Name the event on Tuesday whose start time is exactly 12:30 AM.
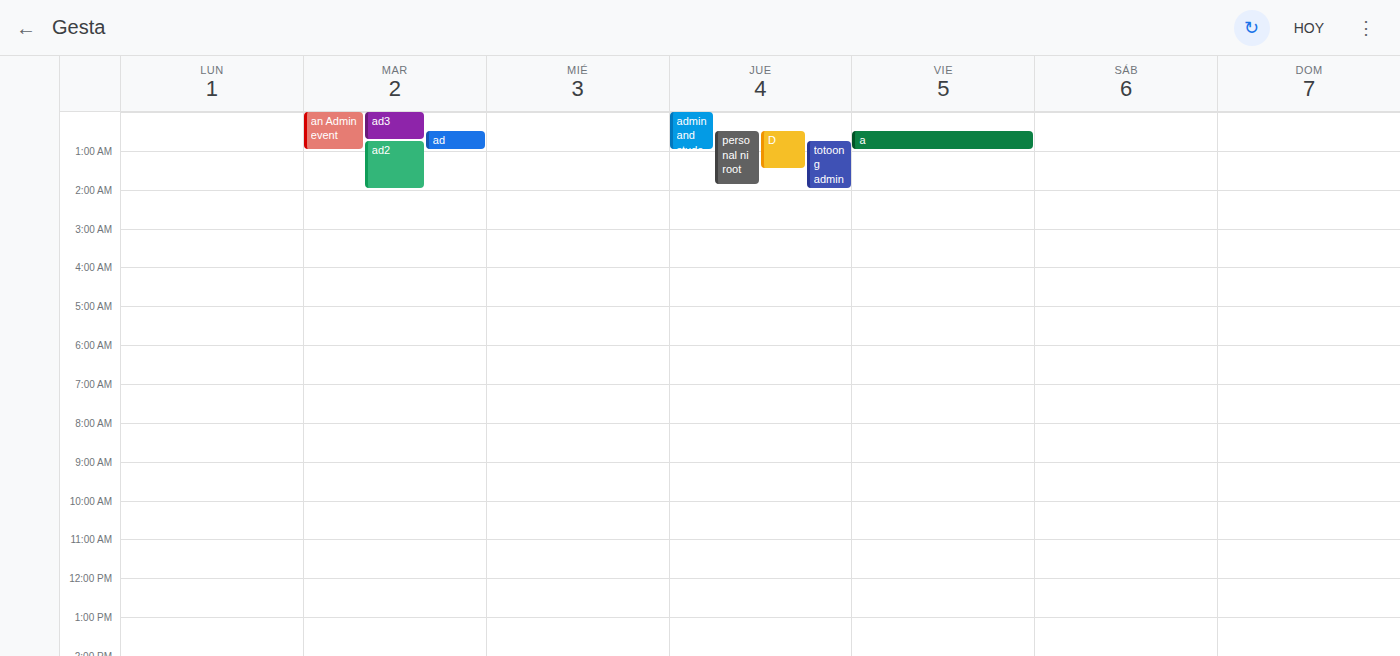
"ad"